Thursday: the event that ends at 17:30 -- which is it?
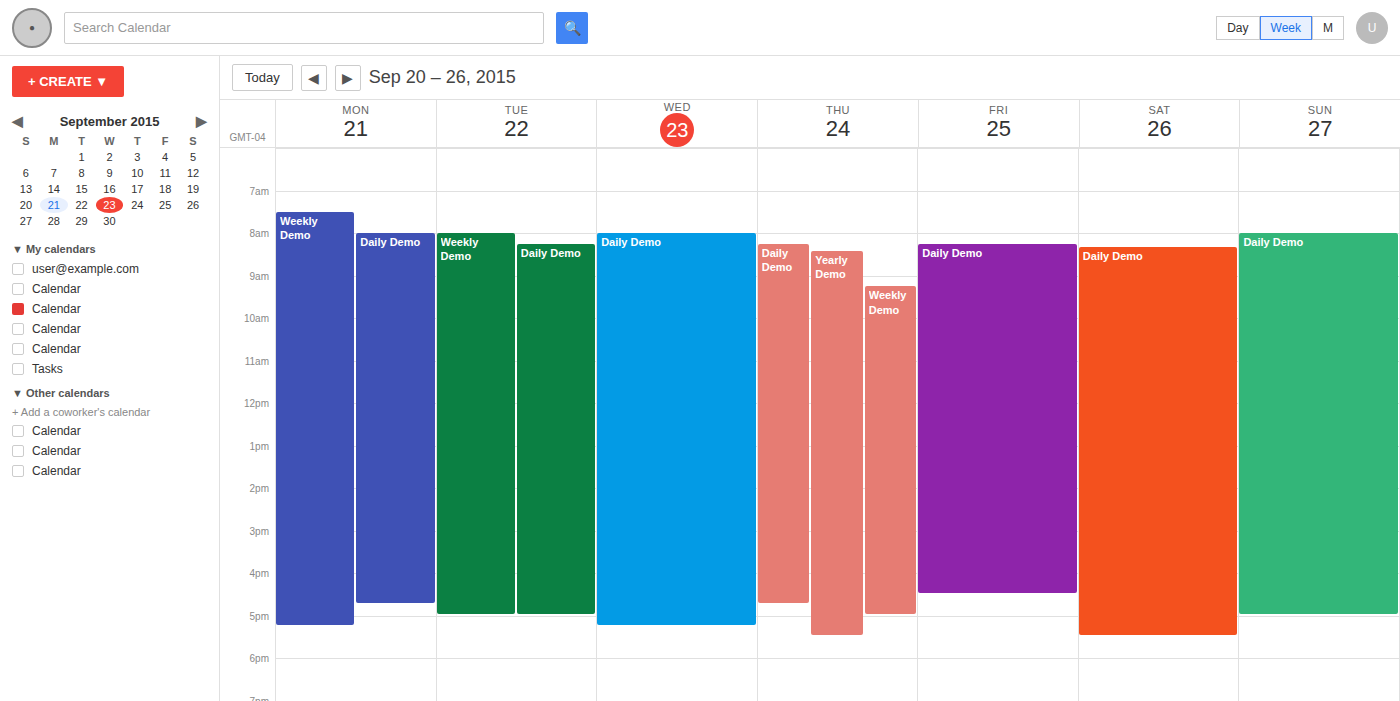
"Yearly Demo"